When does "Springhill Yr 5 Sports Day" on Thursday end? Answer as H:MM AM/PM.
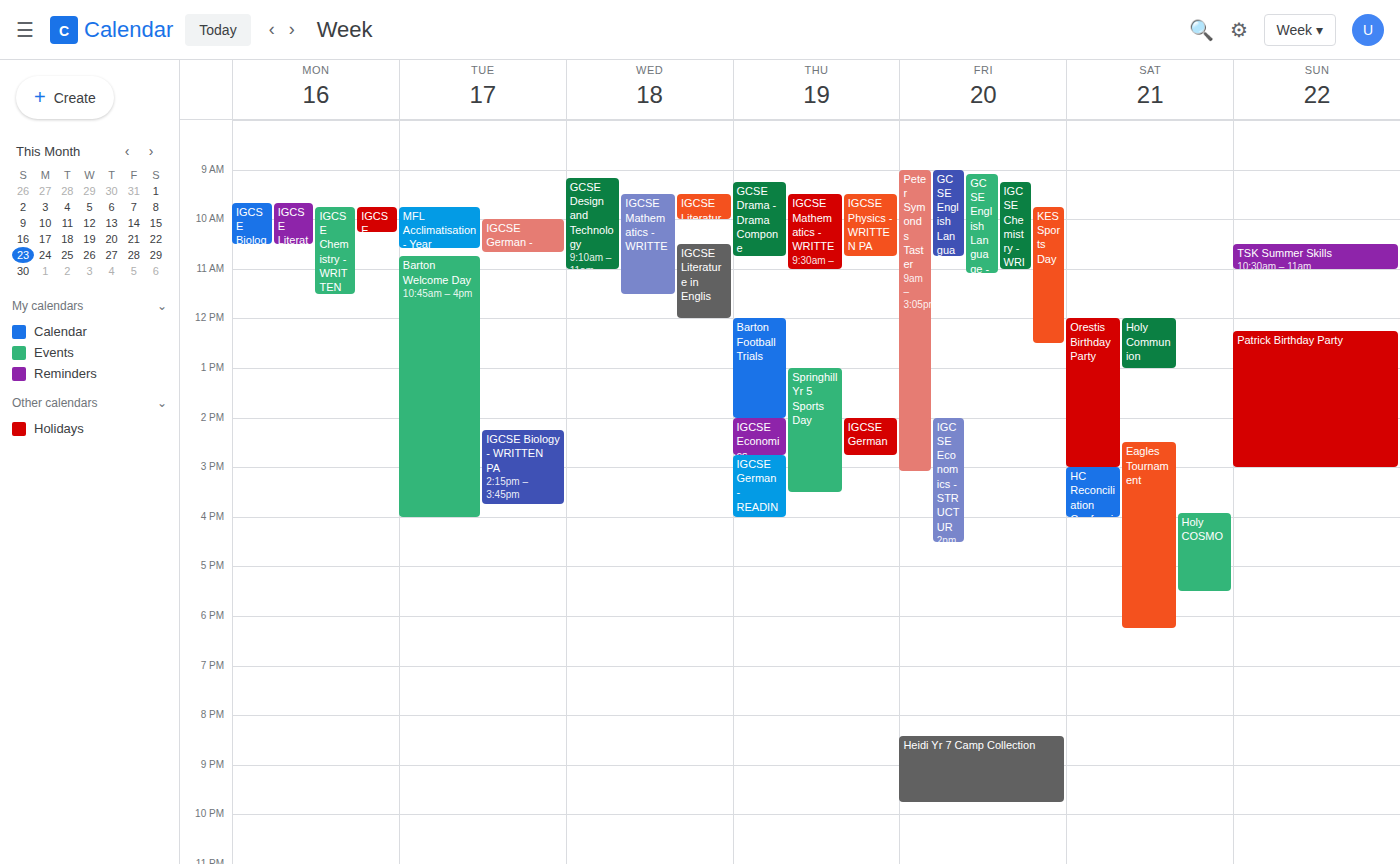
3:30 PM